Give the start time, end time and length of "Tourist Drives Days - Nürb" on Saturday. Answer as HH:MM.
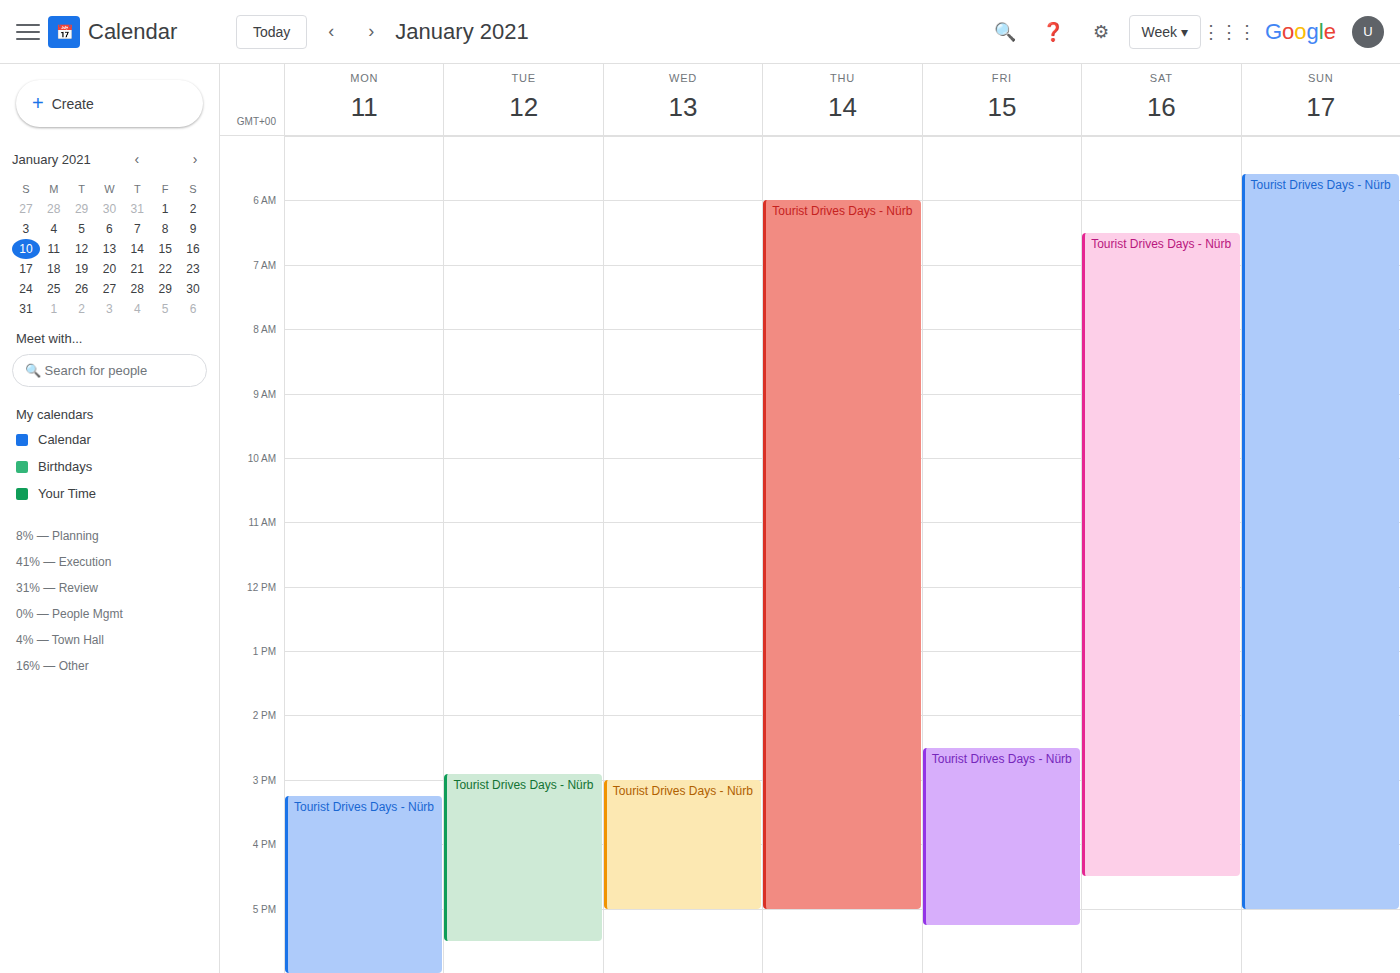
06:30 to 16:30, 10 hours